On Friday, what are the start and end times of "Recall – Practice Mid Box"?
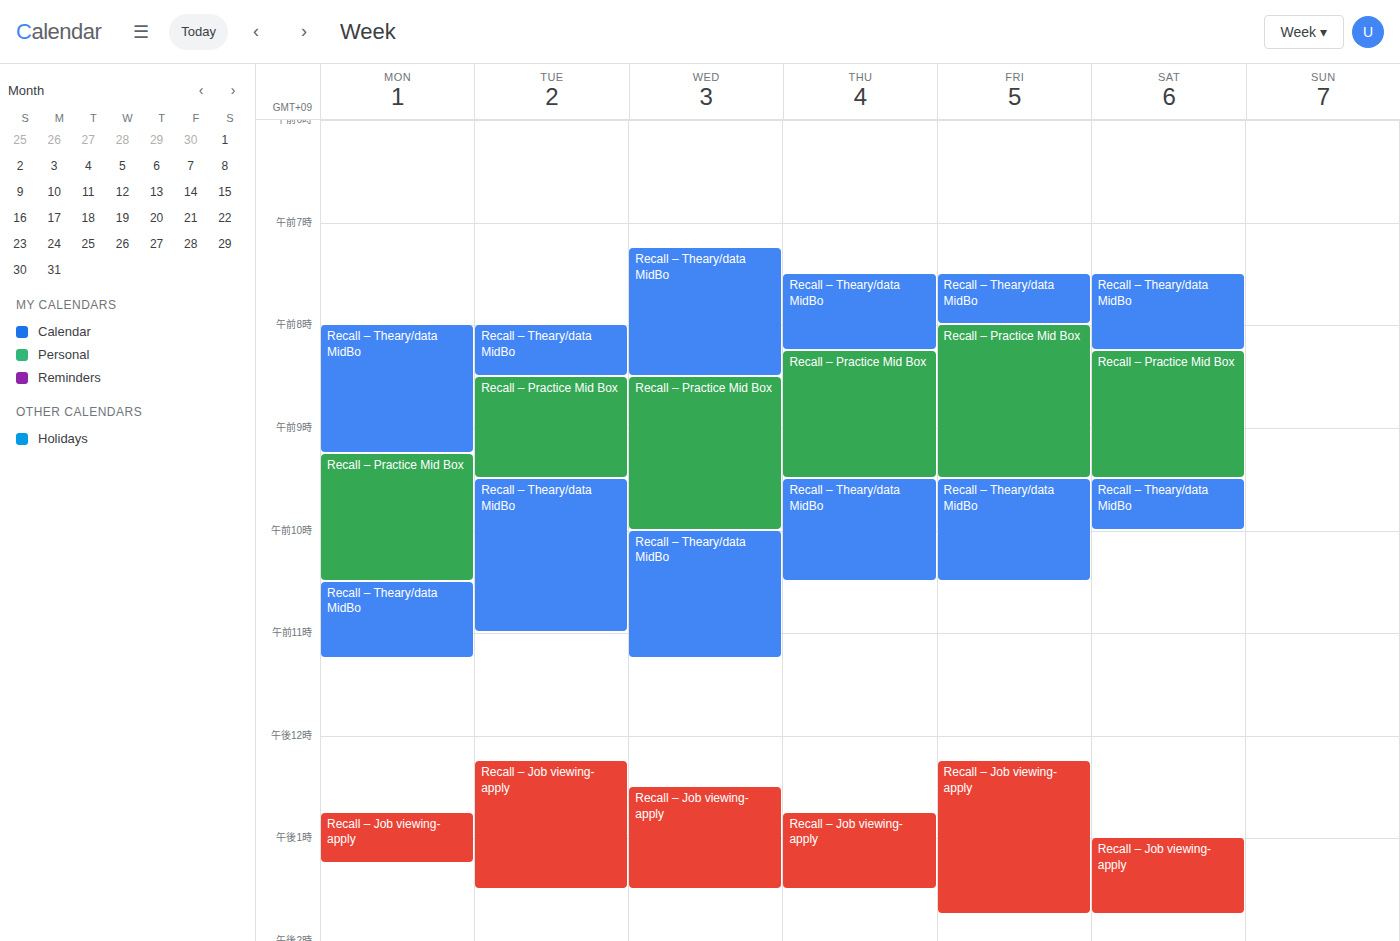
08:00 to 09:30